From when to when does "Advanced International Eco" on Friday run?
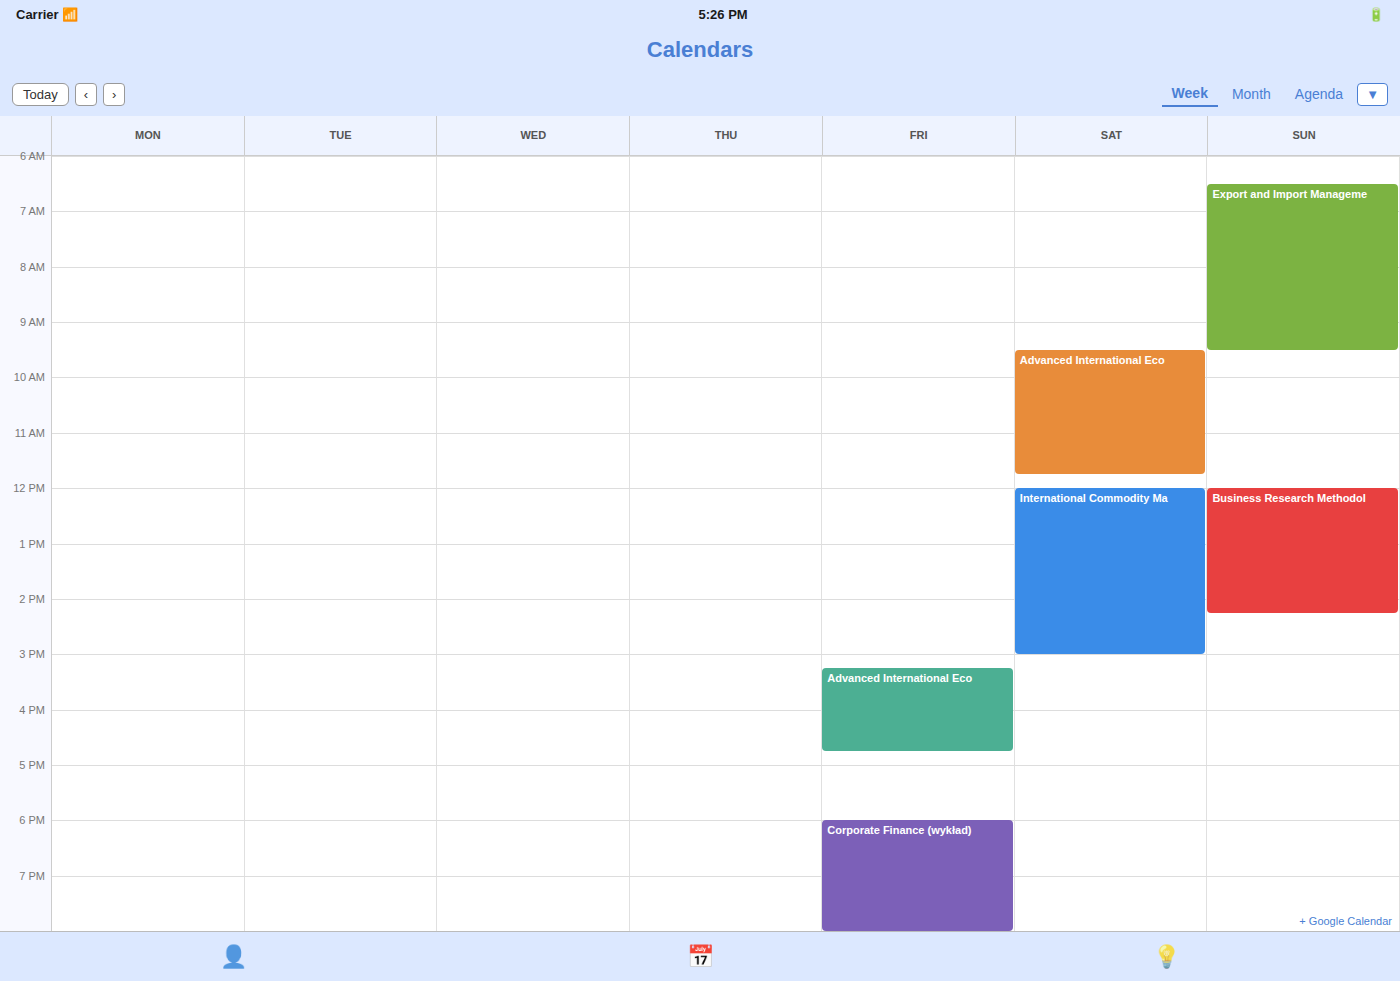
3:15 PM to 4:45 PM